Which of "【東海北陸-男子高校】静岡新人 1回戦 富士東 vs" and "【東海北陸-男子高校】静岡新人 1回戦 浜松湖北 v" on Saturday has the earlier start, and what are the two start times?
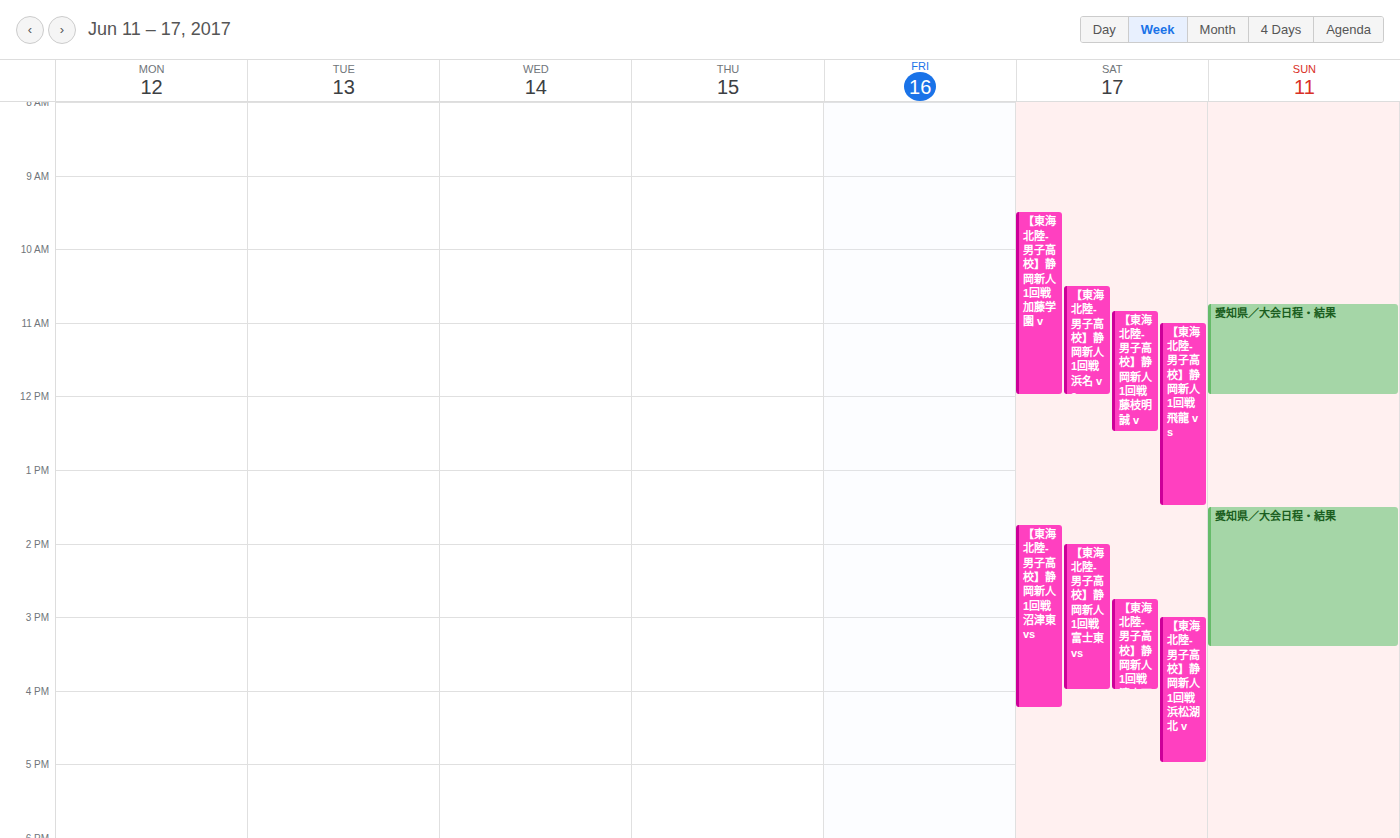
"【東海北陸-男子高校】静岡新人 1回戦 富士東 vs" 2:00 PM; "【東海北陸-男子高校】静岡新人 1回戦 浜松湖北 v" 3:00 PM.